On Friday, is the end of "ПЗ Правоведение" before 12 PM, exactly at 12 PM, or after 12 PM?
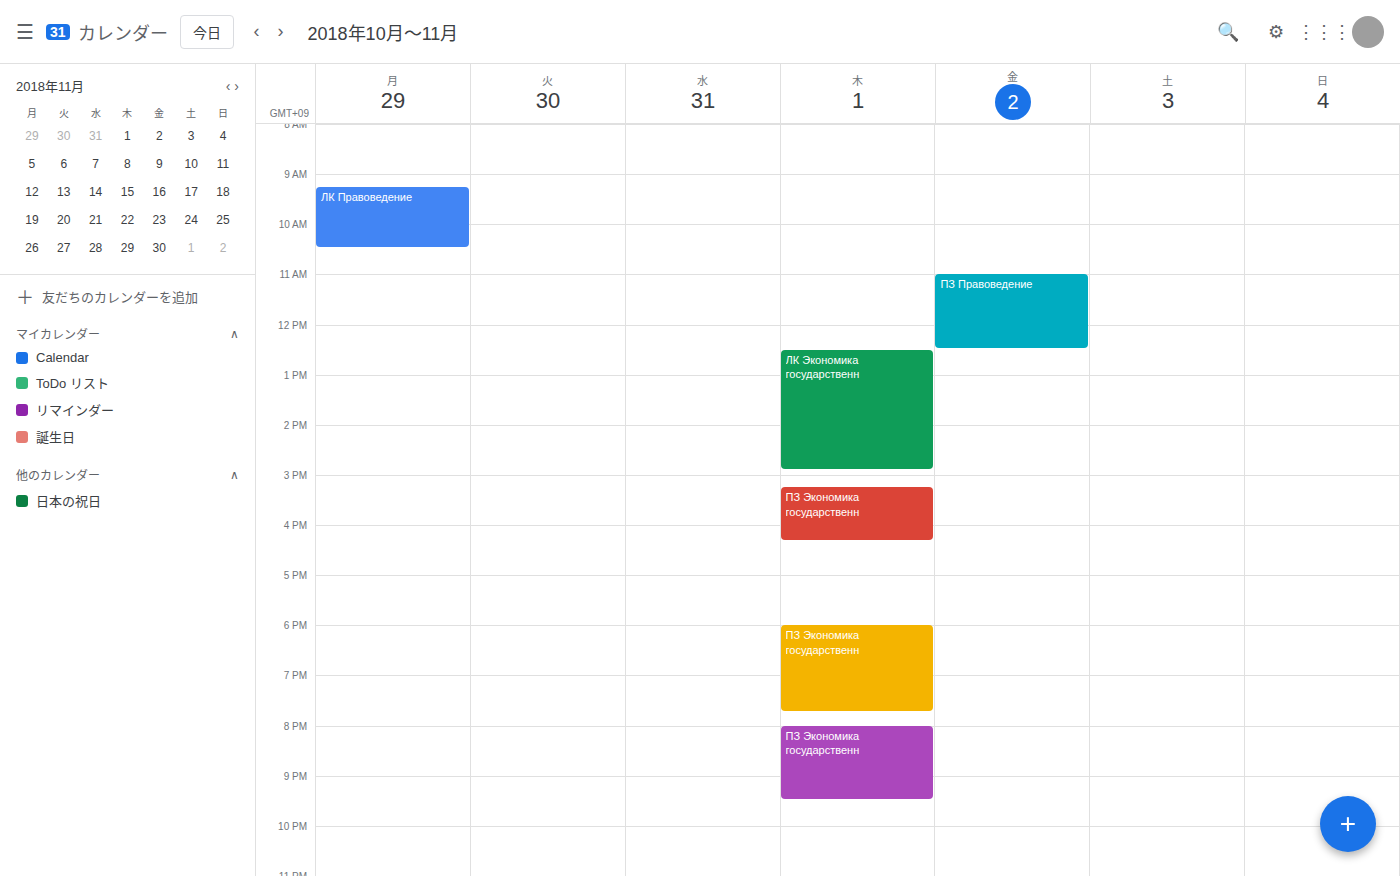
12:30 PM -- after 12 PM, 30 minutes below the 12 PM line.